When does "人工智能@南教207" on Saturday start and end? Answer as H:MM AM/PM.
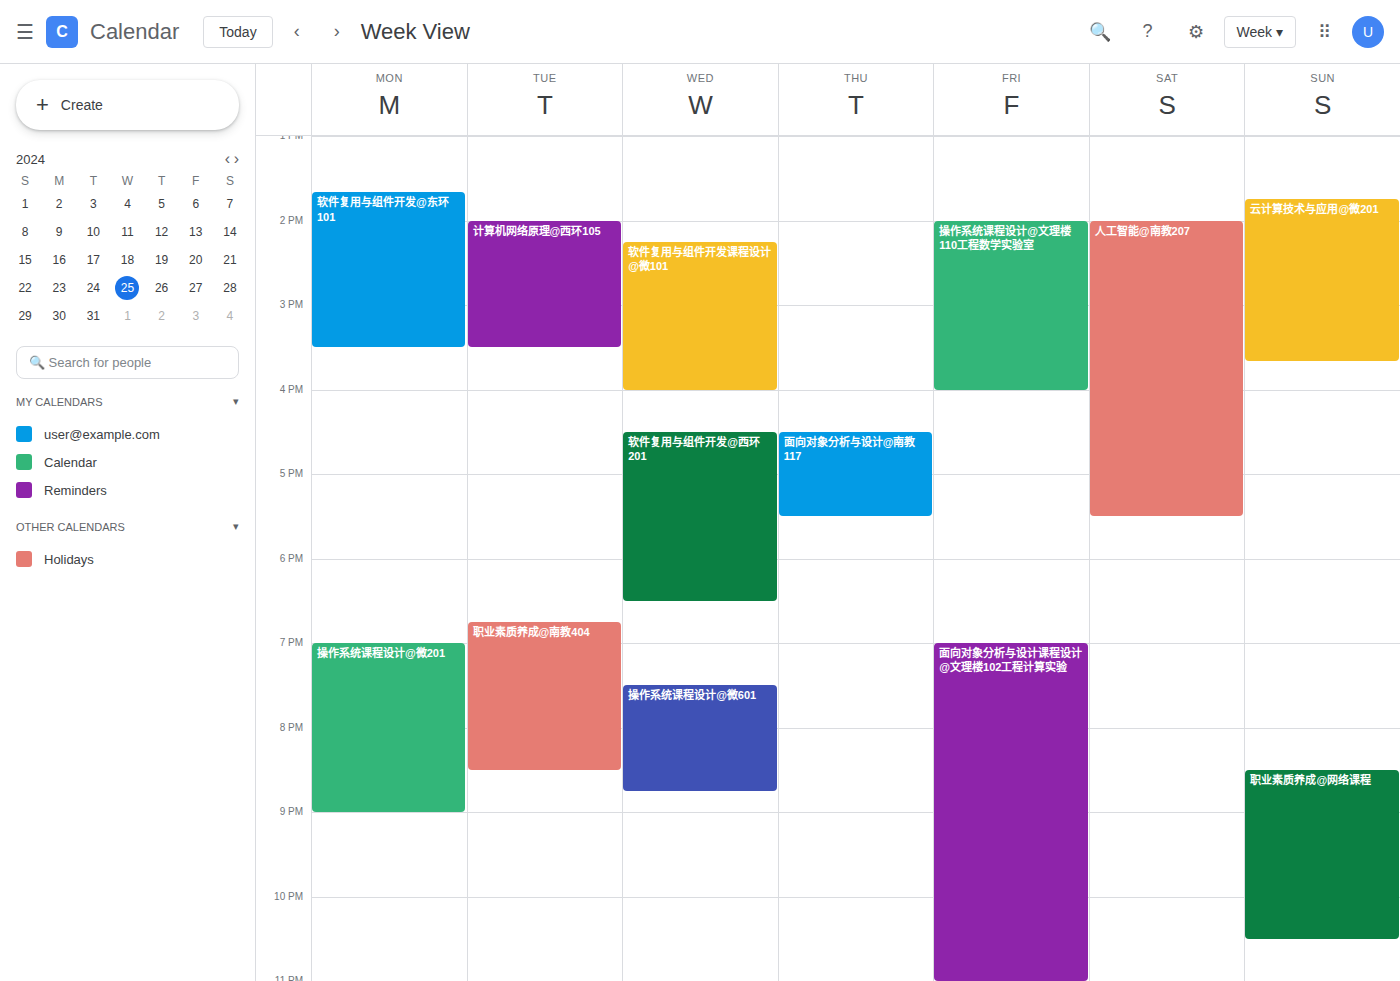
2:00 PM to 5:30 PM